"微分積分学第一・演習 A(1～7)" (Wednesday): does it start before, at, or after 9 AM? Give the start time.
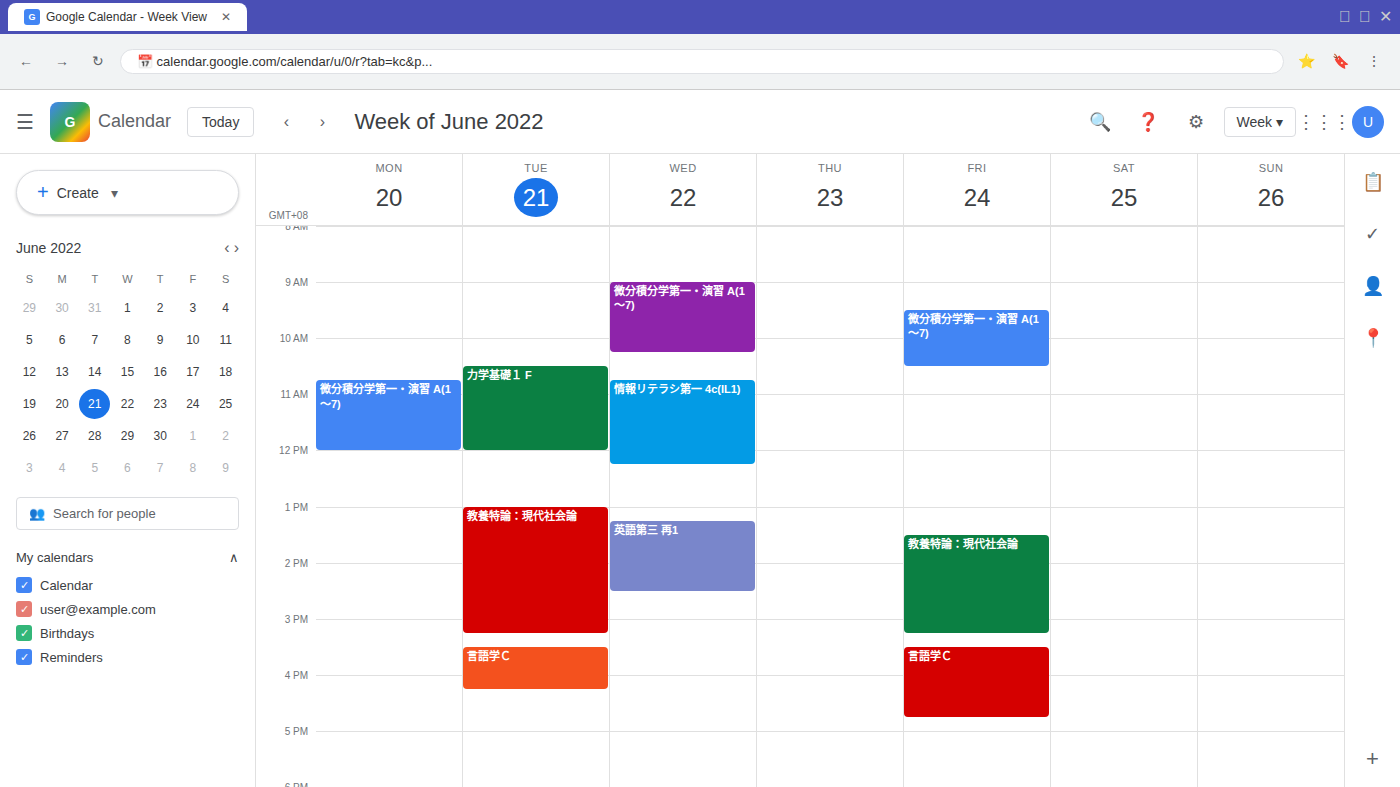
9:00 AM -- exactly at 9 AM, on the 9 AM line.